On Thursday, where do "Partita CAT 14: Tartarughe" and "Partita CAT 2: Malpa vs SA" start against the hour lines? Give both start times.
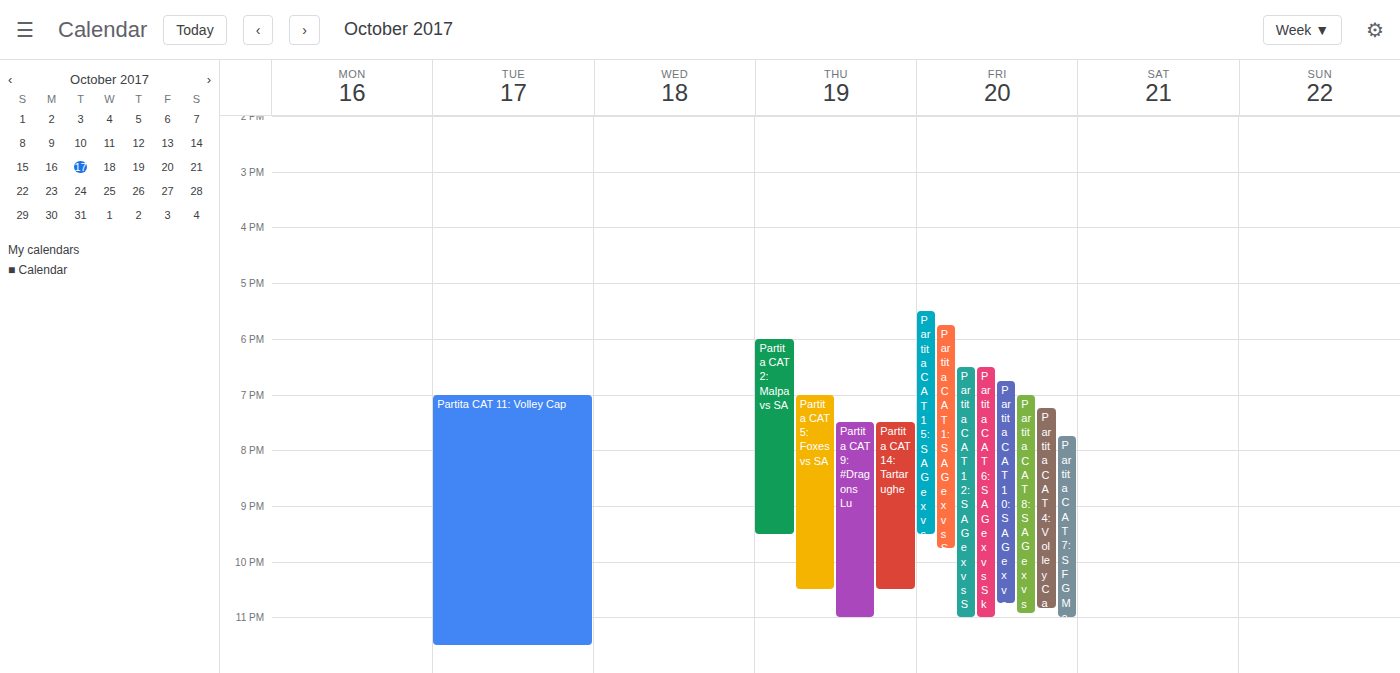
"Partita CAT 14: Tartarughe": 7:30 PM, halfway between the 7 PM and 8 PM lines. "Partita CAT 2: Malpa vs SA": 6:00 PM, exactly on the 6 PM line.